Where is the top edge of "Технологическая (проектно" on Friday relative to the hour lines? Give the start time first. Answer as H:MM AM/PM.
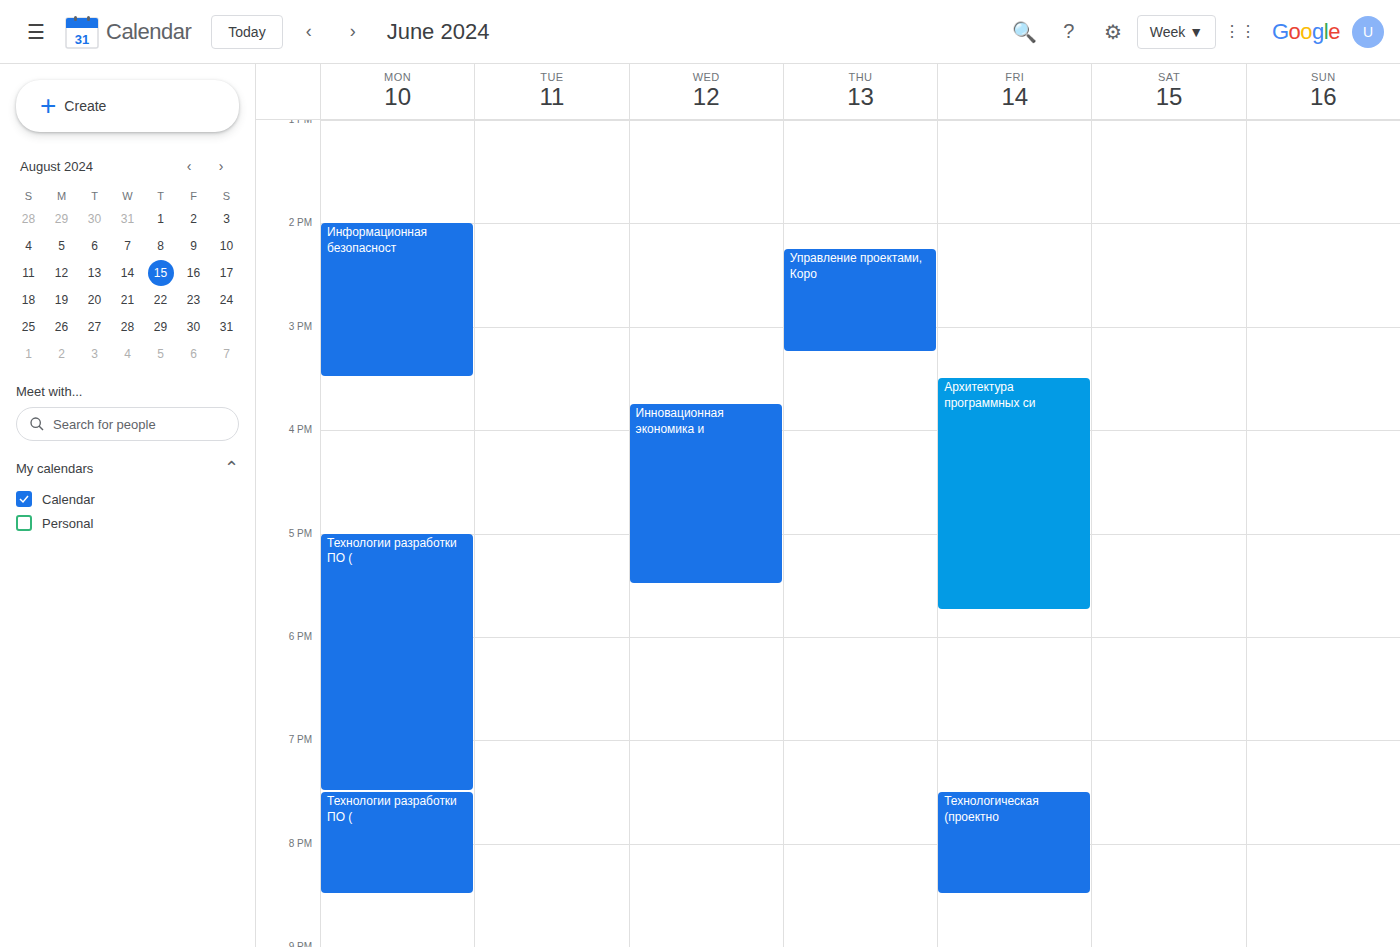
7:30 PM -- halfway between the 7 PM and 8 PM lines.